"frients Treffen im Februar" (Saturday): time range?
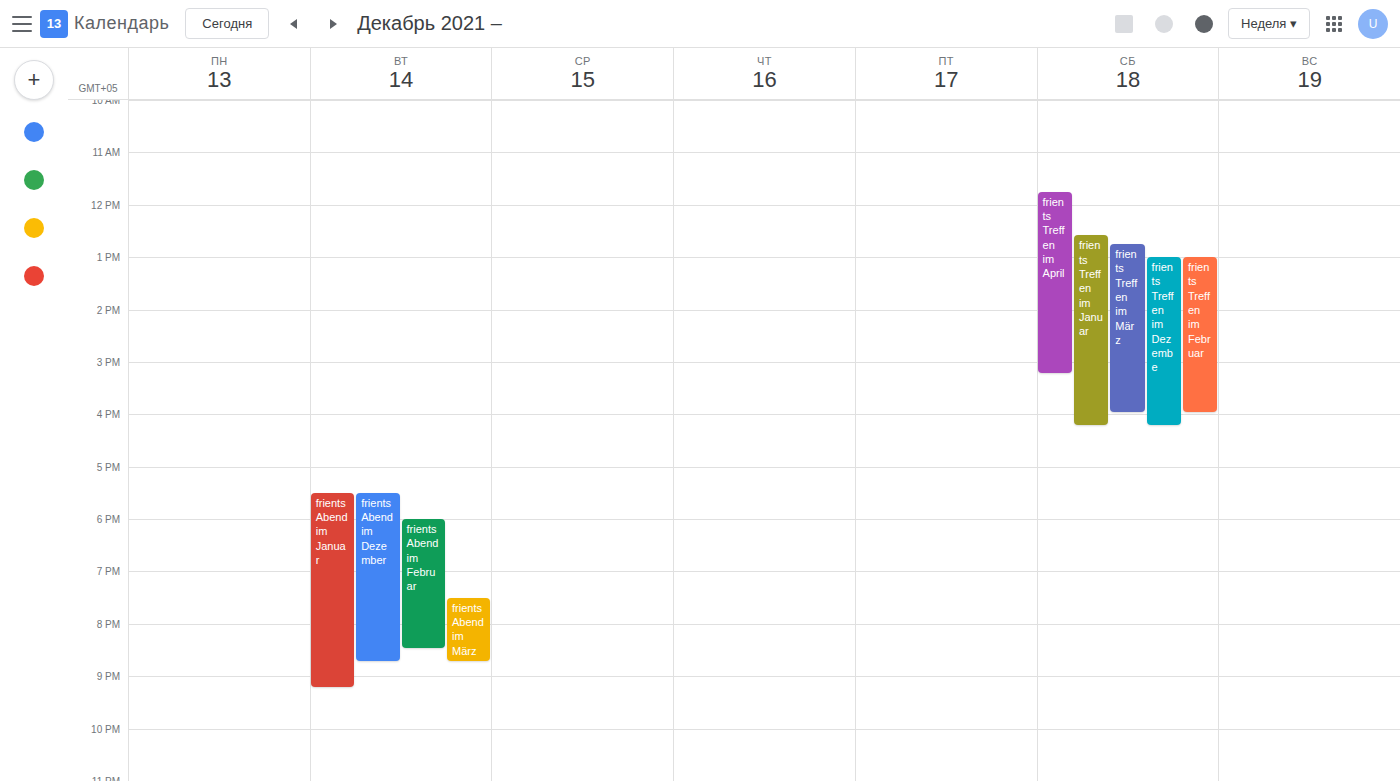
1:00 PM to 4:00 PM